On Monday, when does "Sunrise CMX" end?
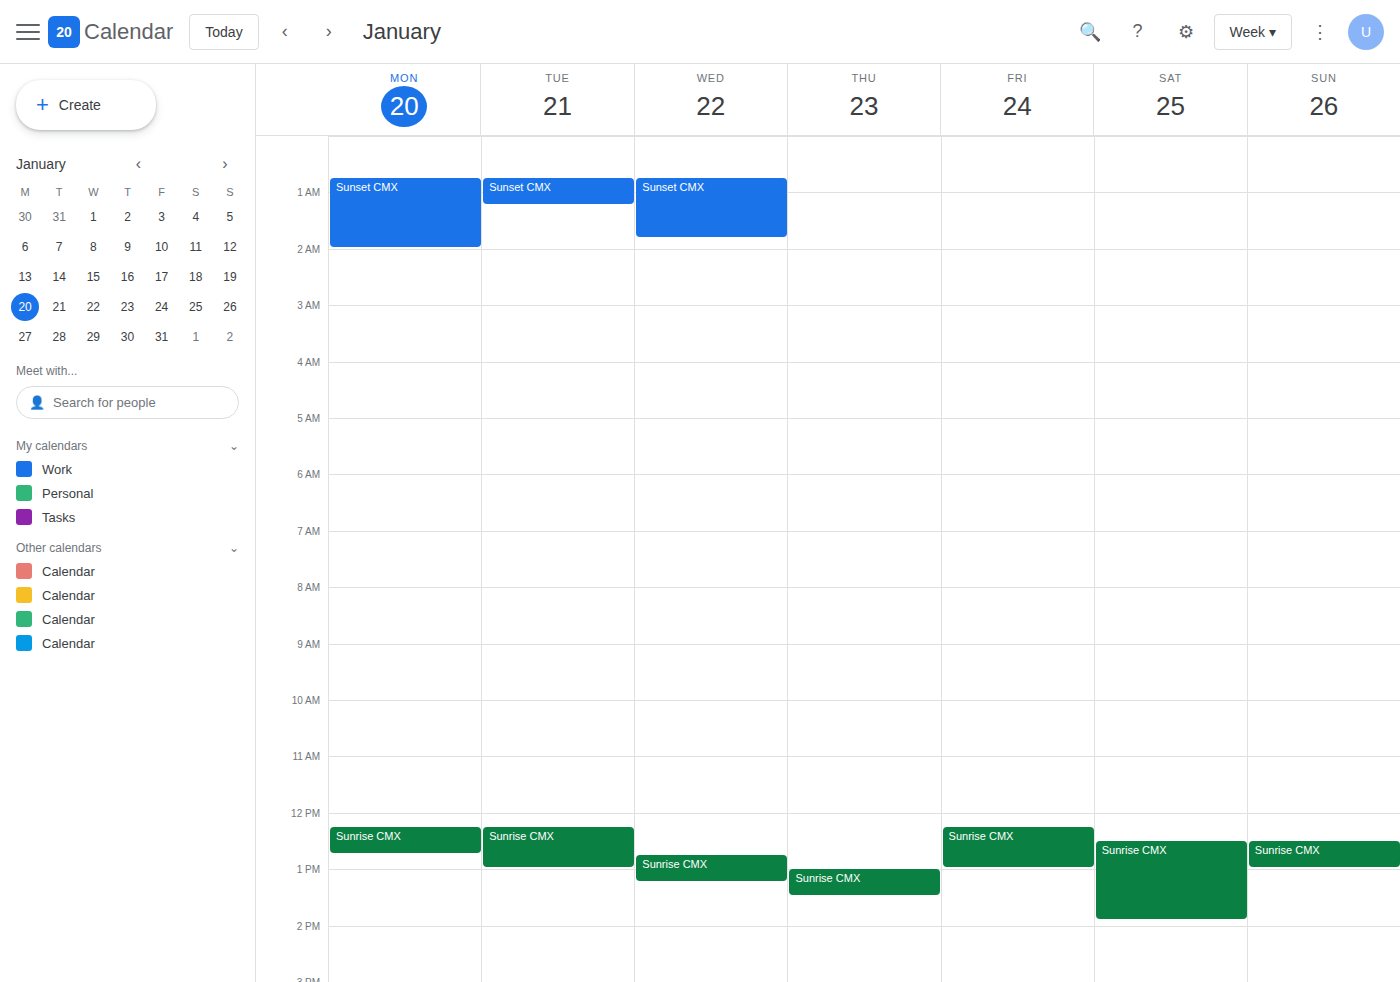
12:45 PM